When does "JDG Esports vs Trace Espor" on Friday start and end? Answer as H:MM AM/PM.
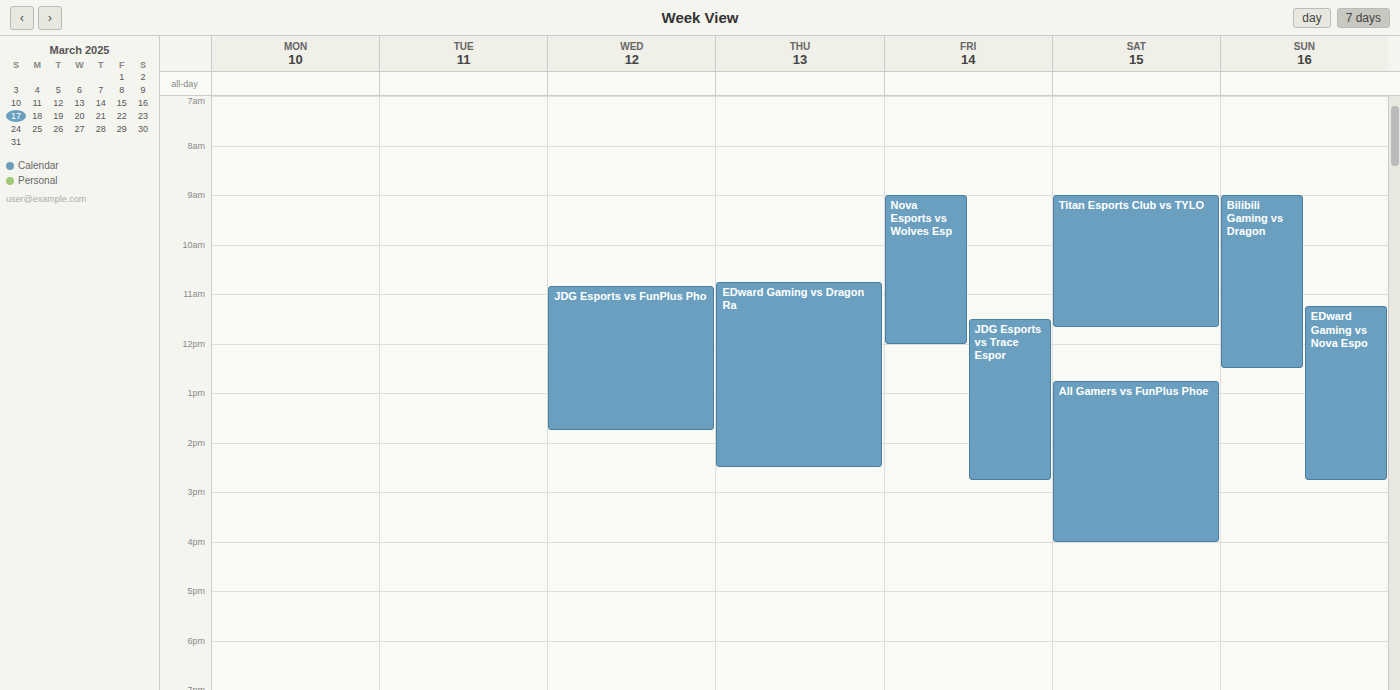
11:30 AM to 2:45 PM